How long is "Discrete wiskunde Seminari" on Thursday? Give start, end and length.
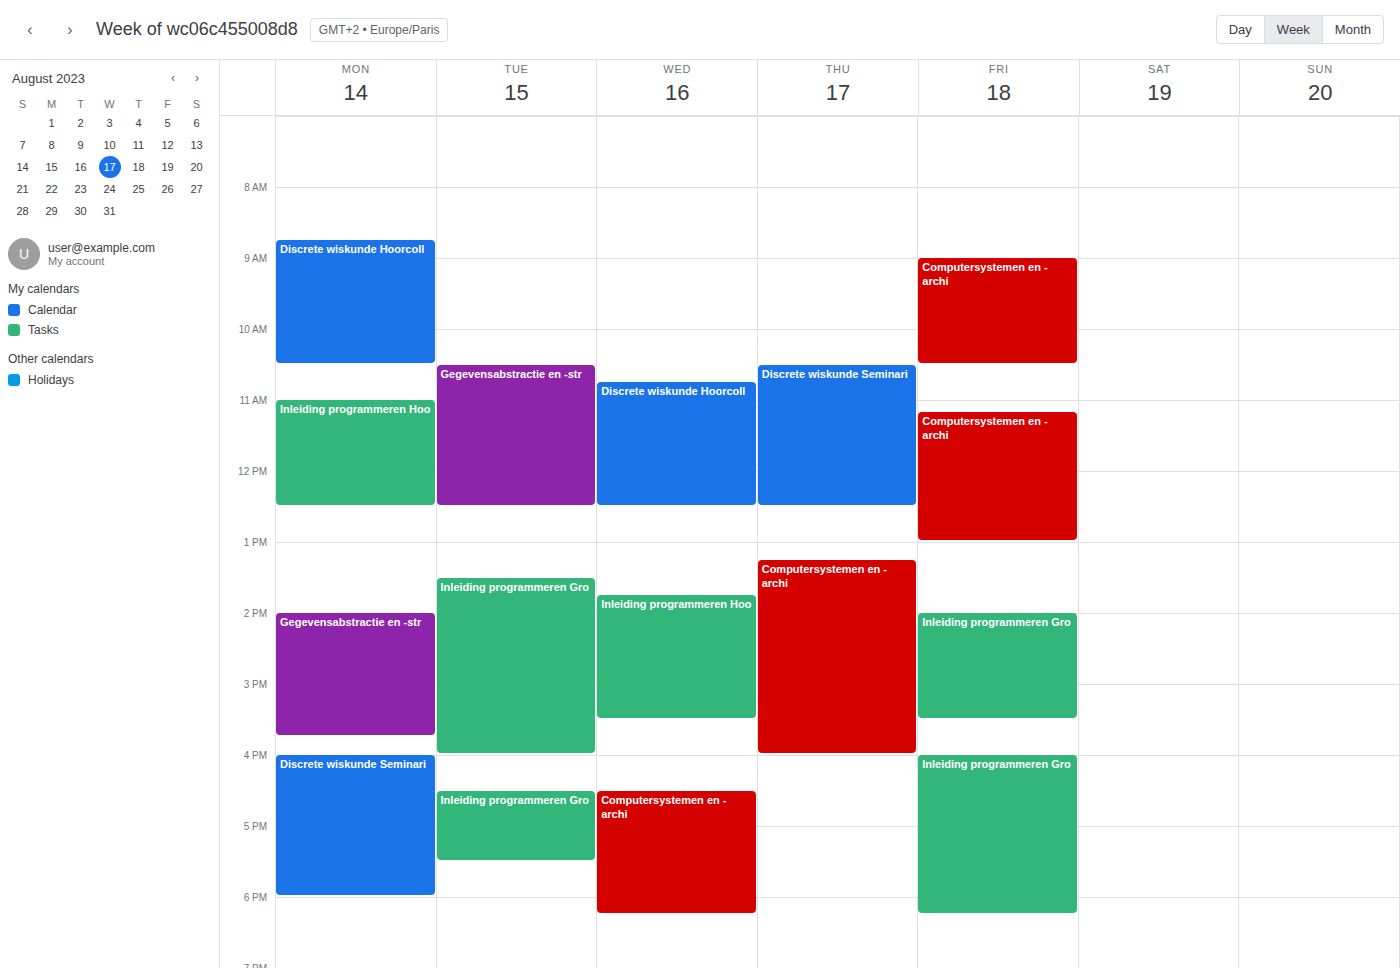
10:30 AM to 12:30 PM, 2 hours